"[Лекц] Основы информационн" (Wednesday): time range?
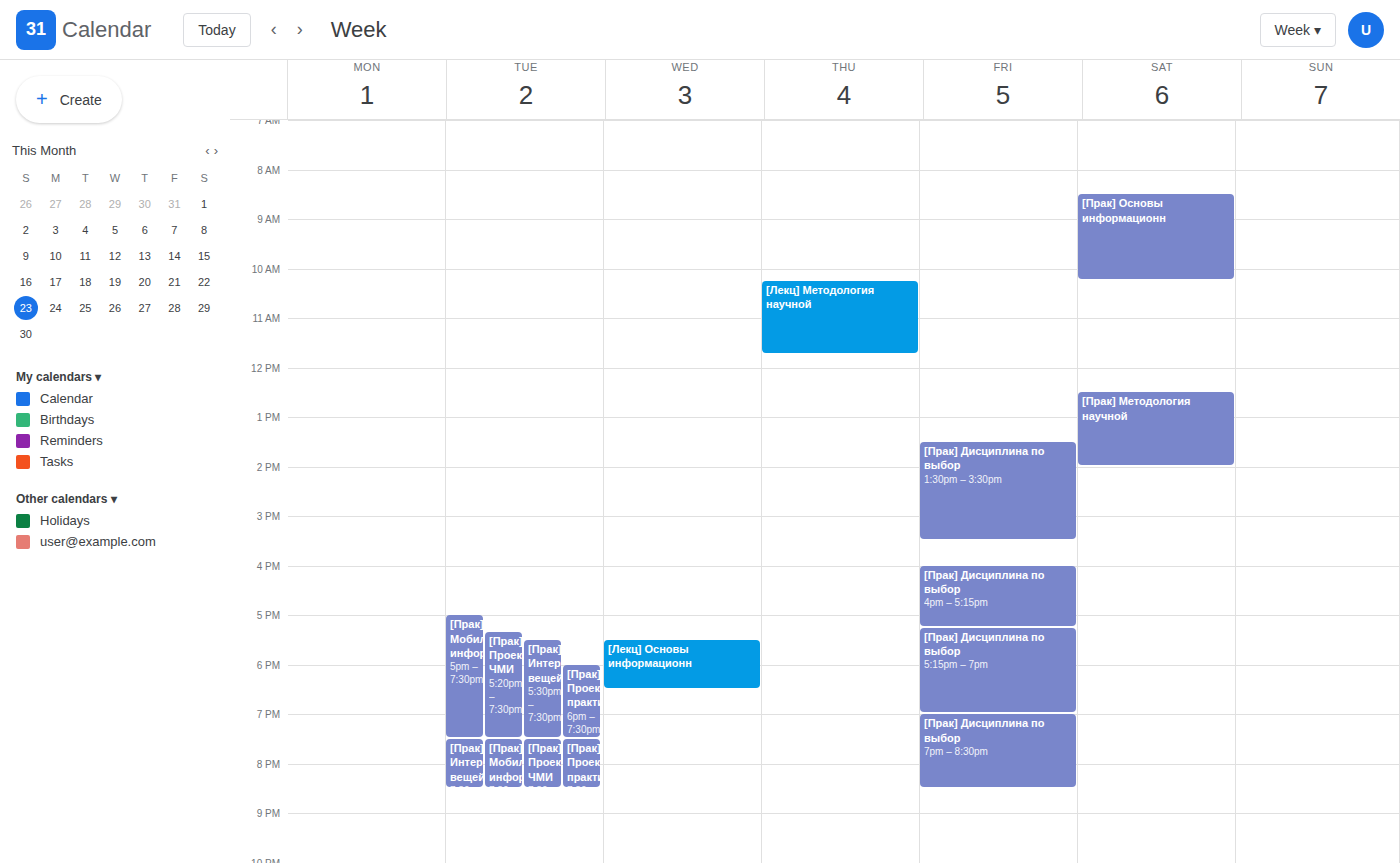
5:30 PM to 6:30 PM